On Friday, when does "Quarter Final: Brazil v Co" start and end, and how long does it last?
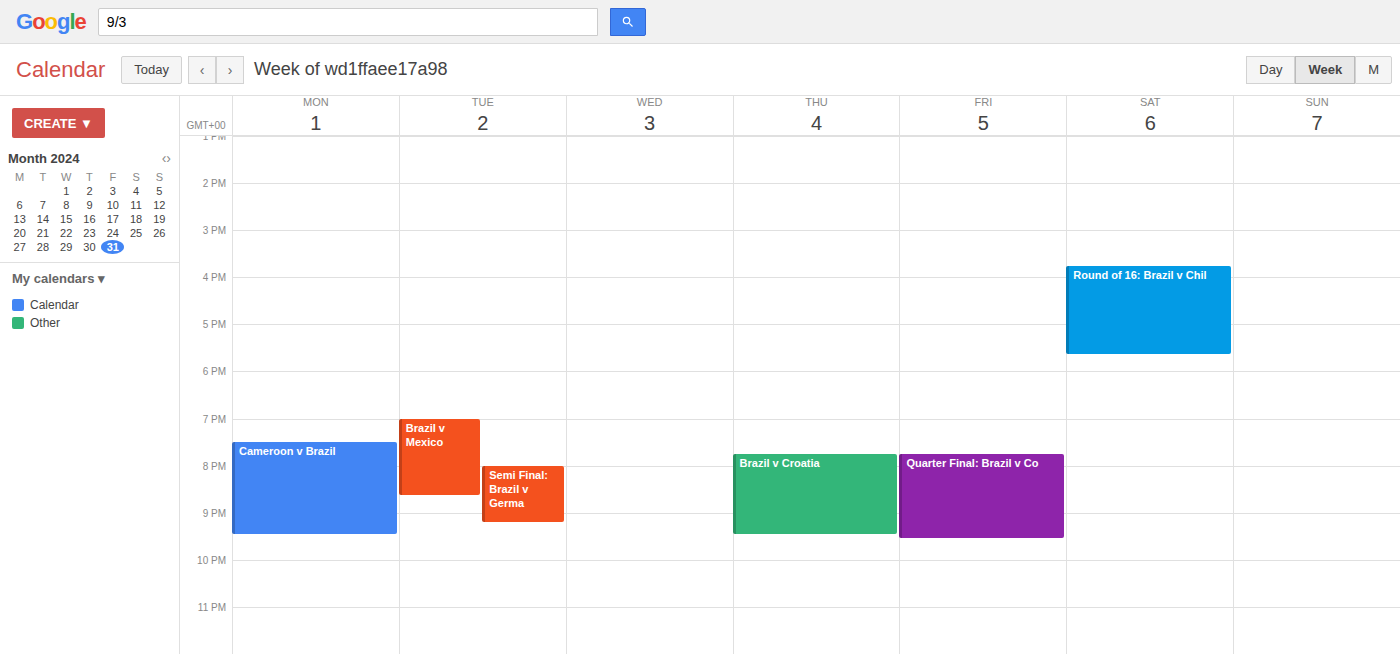
7:45 PM to 9:35 PM, 1 hour 50 minutes